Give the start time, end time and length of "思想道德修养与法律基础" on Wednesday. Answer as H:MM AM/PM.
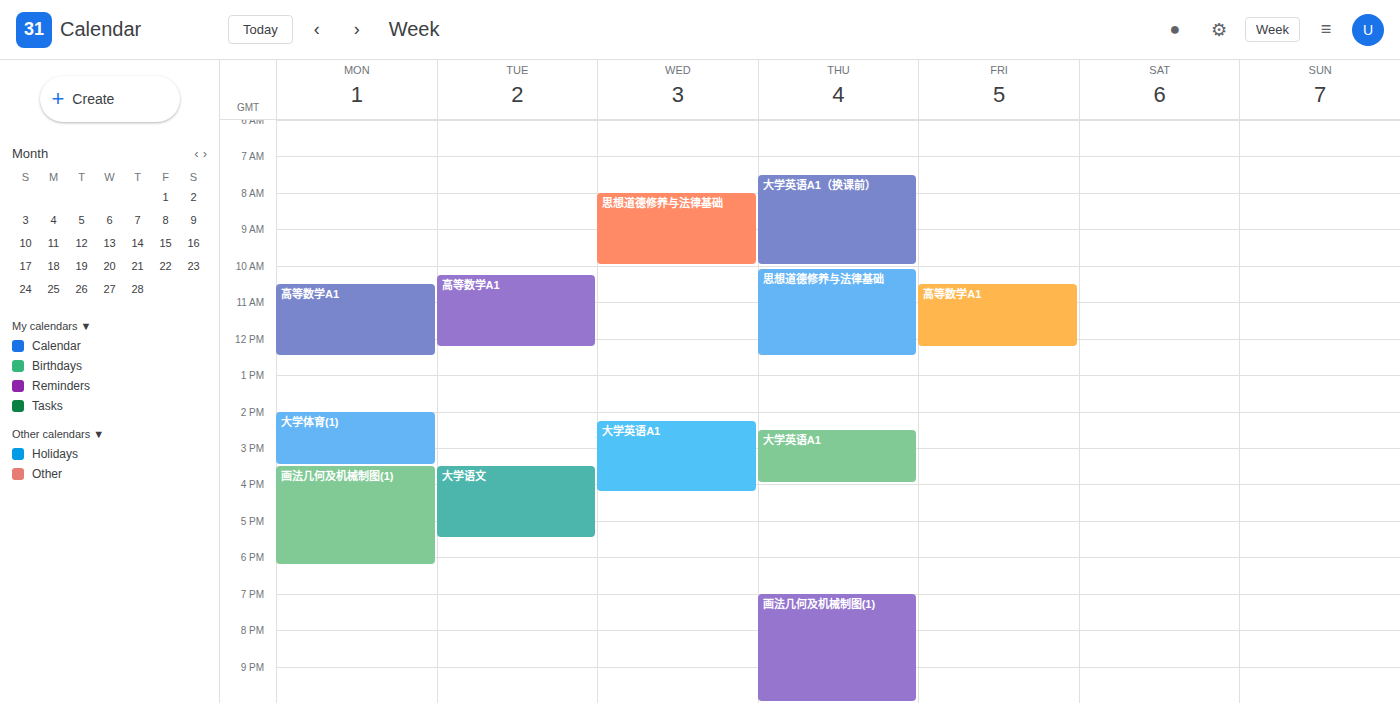
8:00 AM to 10:00 AM, 2 hours